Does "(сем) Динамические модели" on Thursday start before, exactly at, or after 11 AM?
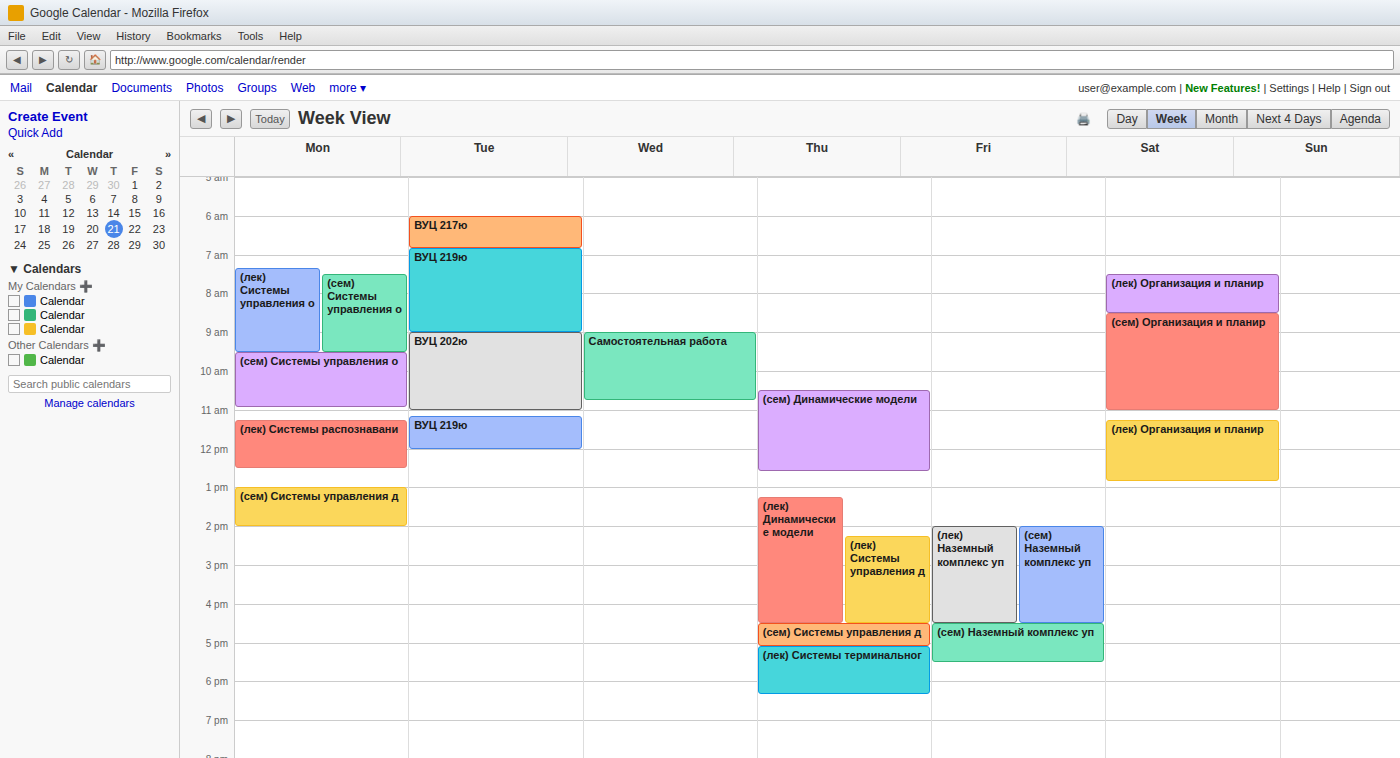
10:30 AM -- before 11 AM, 30 minutes above the 11 AM line.